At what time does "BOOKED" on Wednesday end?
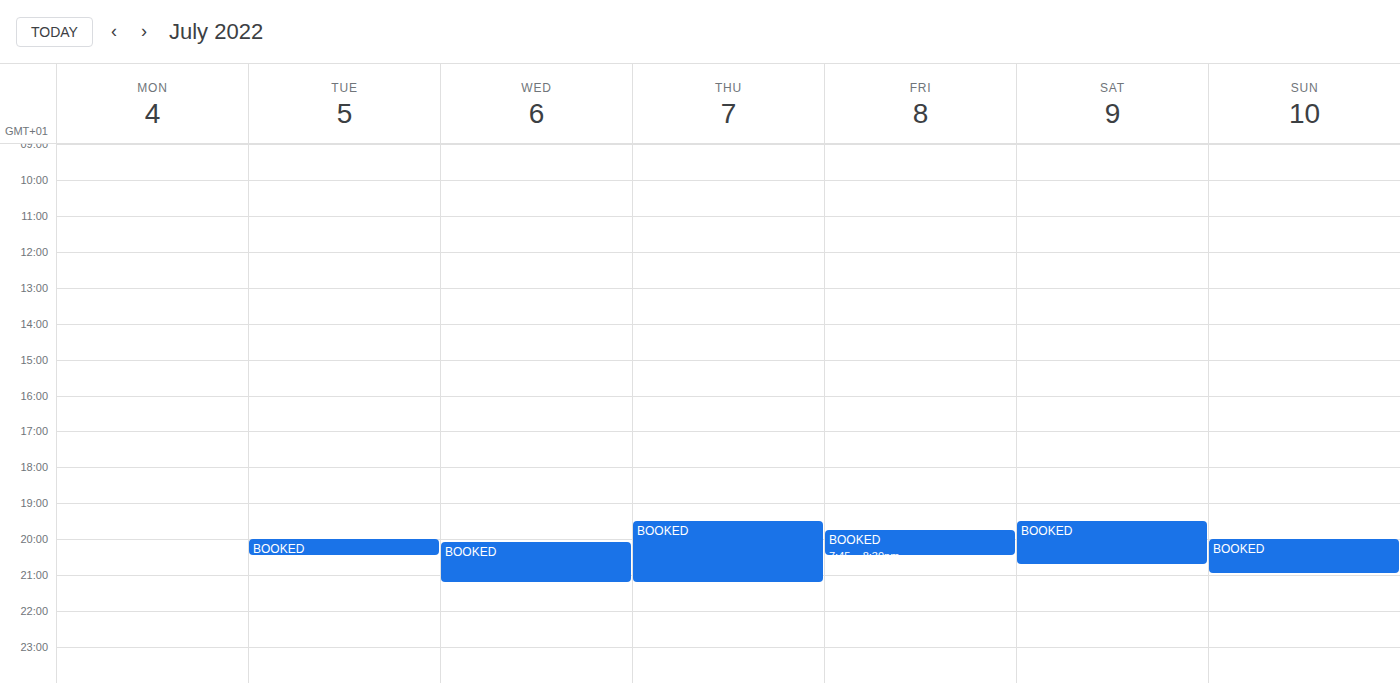
9:15 PM